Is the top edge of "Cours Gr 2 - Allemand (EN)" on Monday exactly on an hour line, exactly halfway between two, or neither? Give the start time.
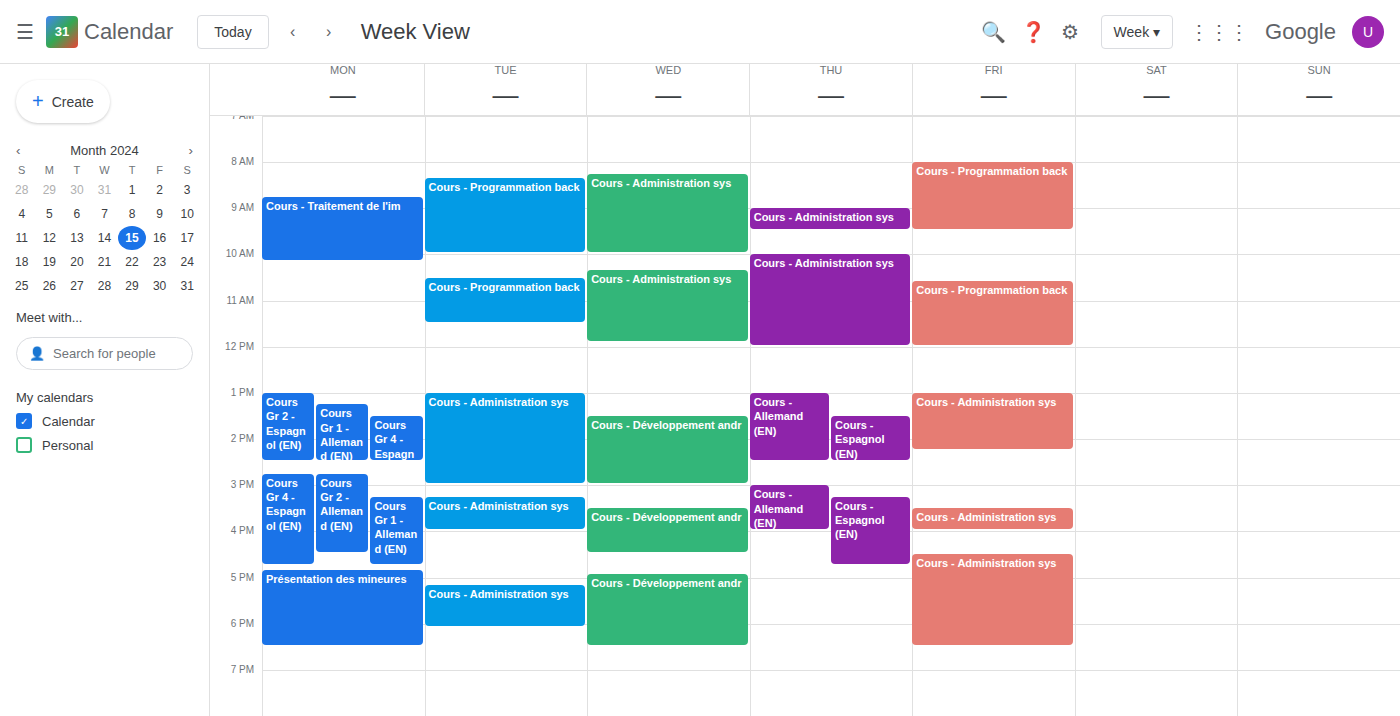
2:45 PM -- neither: three quarters of the way from the 2 PM line to the 3 PM line.